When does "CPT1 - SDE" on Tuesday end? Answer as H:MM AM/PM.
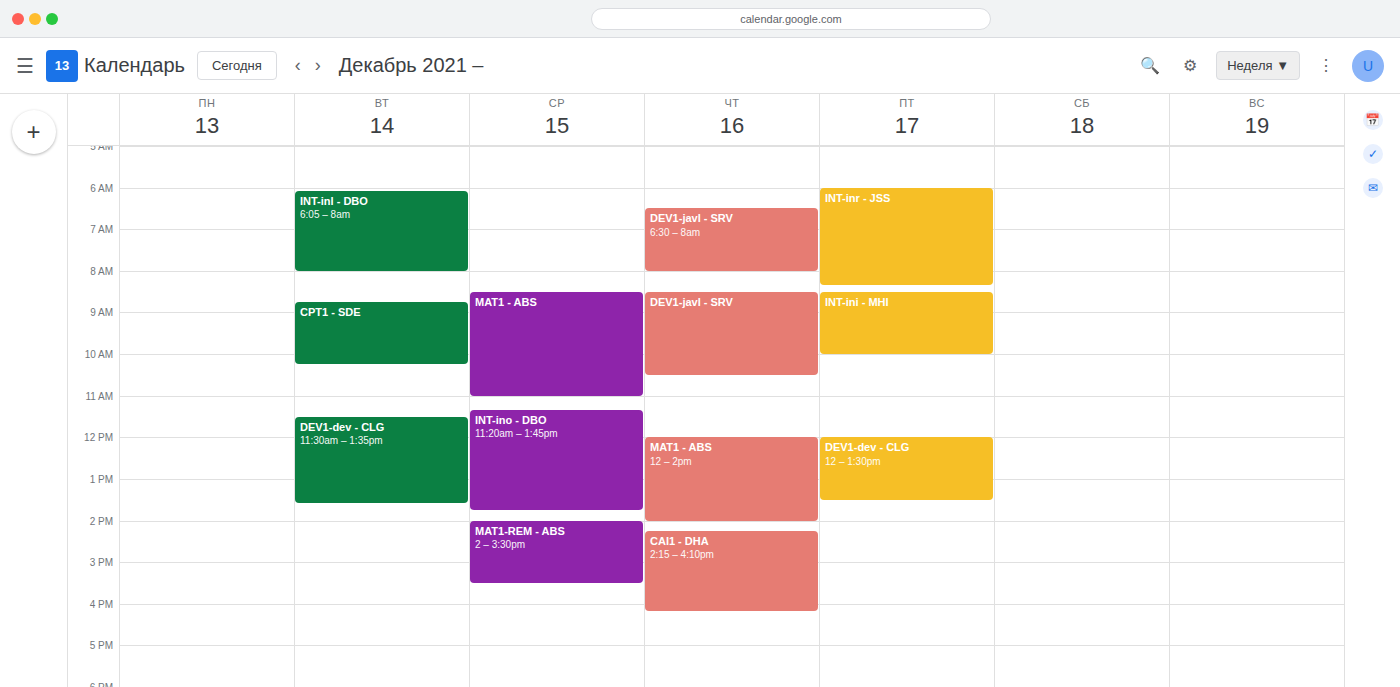
10:15 AM